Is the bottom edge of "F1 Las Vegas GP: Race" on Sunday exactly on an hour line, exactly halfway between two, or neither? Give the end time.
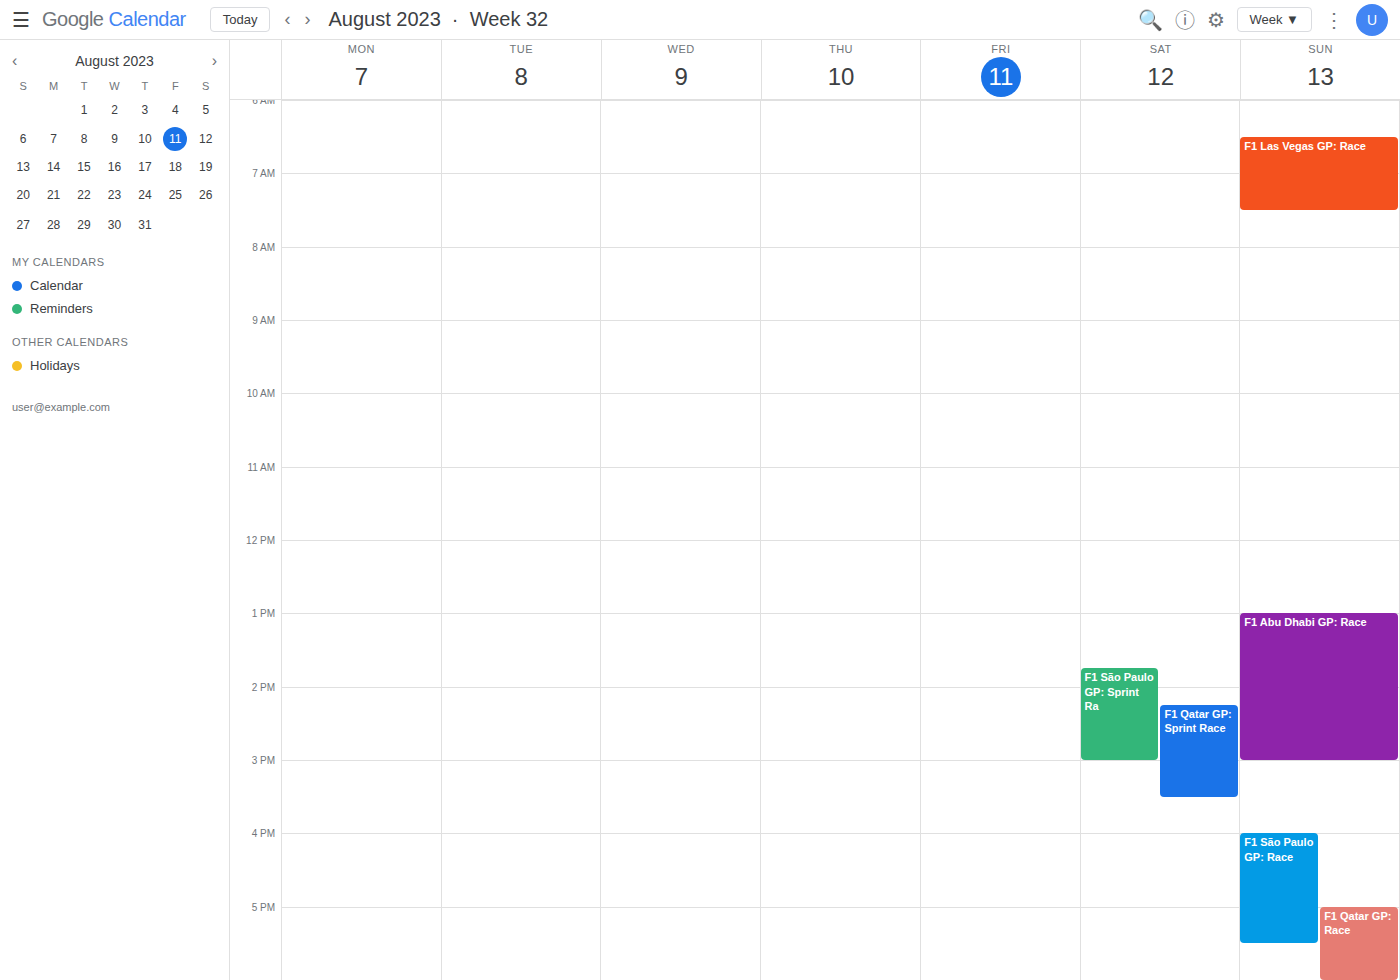
7:30 AM -- halfway between the 7 AM and 8 AM lines.